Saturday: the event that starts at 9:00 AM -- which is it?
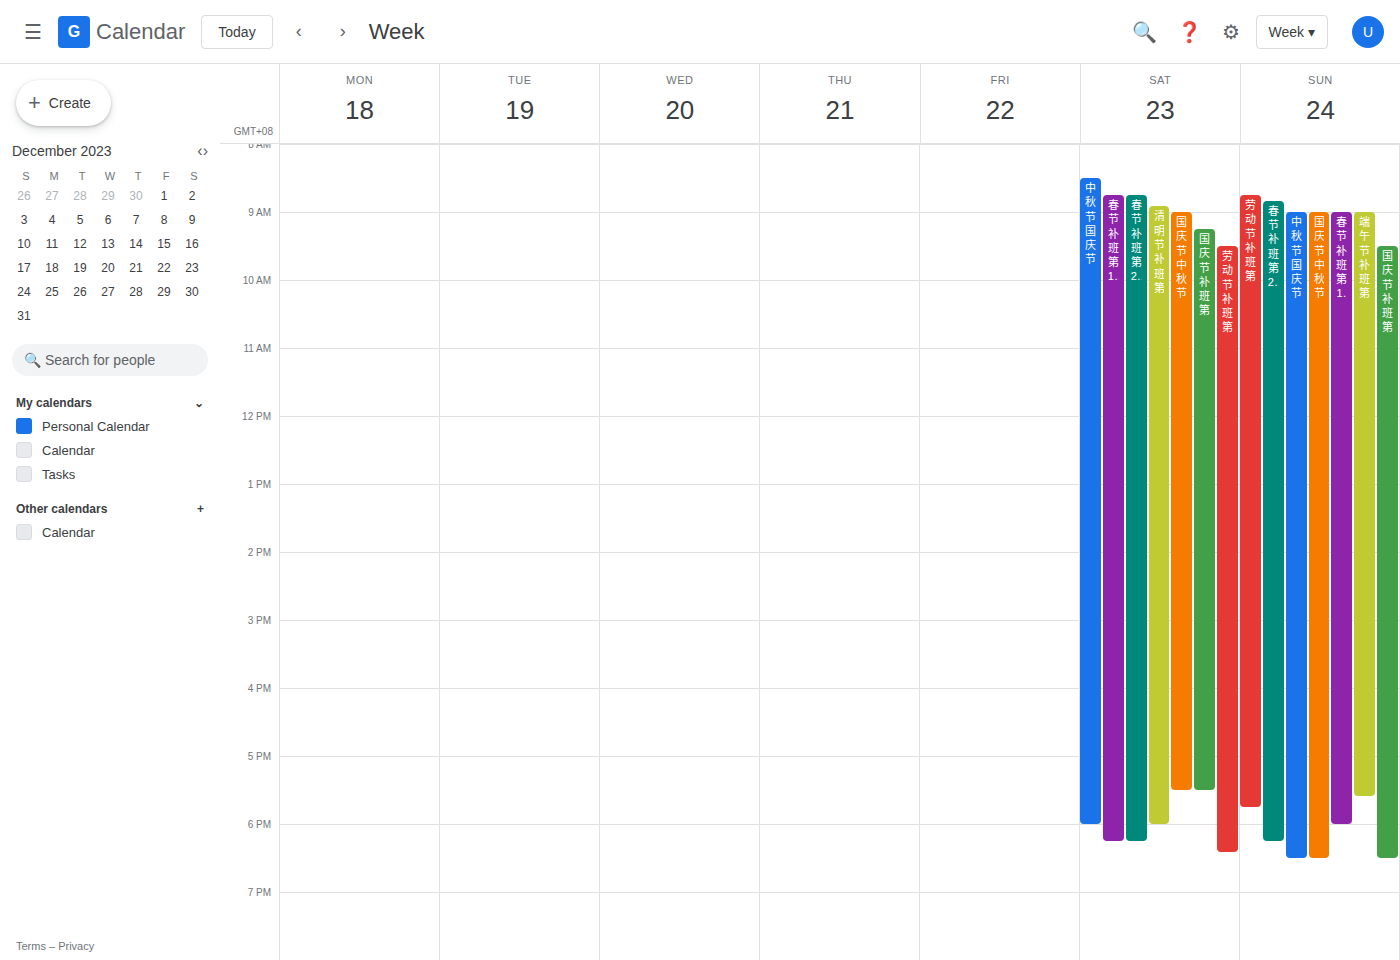
"国庆节、中秋节 补班 第2天/共2天"